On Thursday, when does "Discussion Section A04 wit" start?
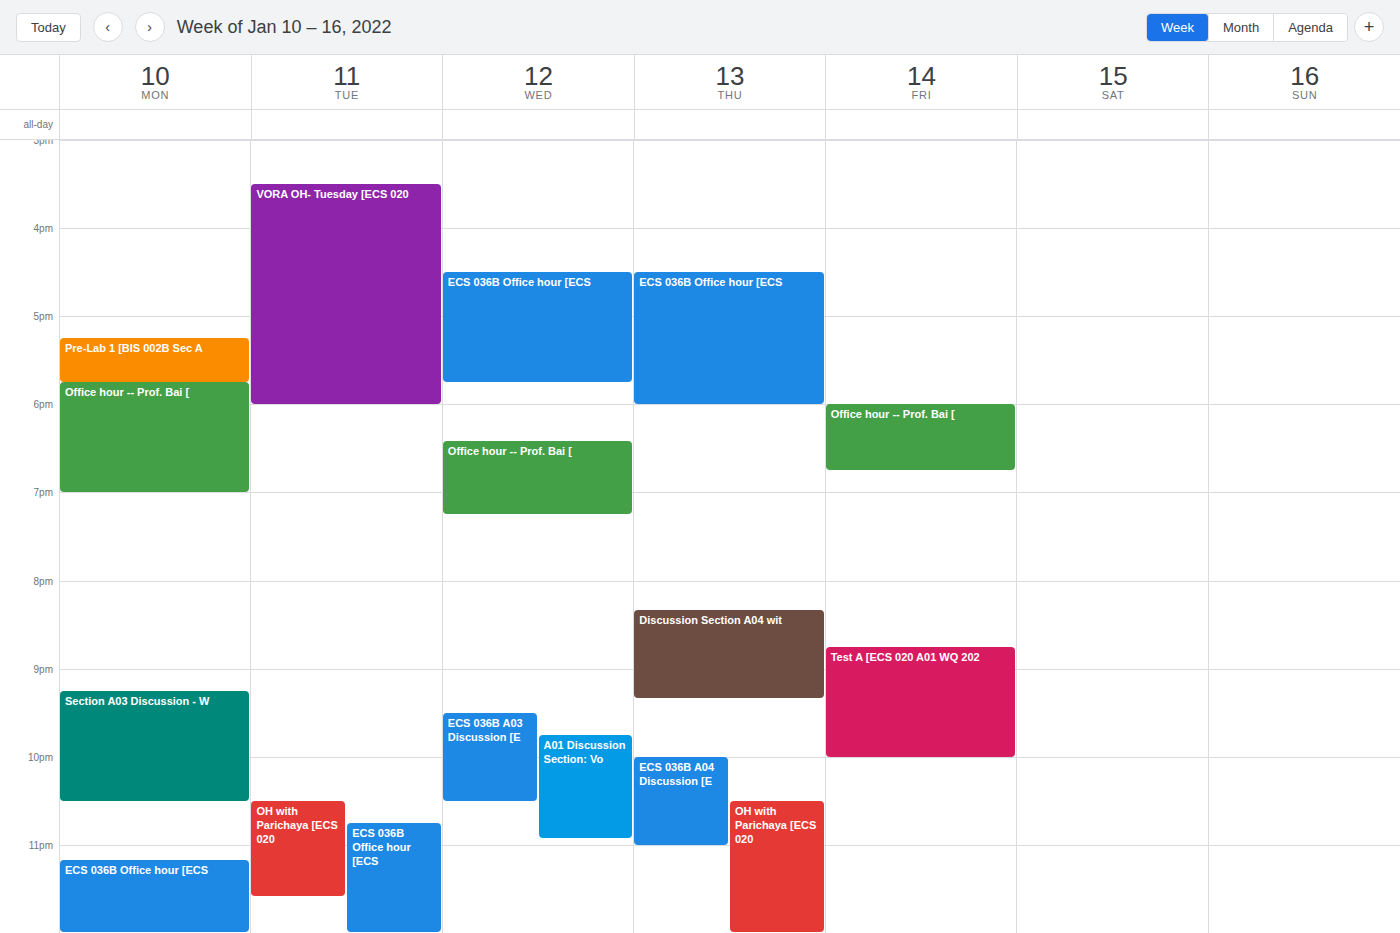
8:20 PM